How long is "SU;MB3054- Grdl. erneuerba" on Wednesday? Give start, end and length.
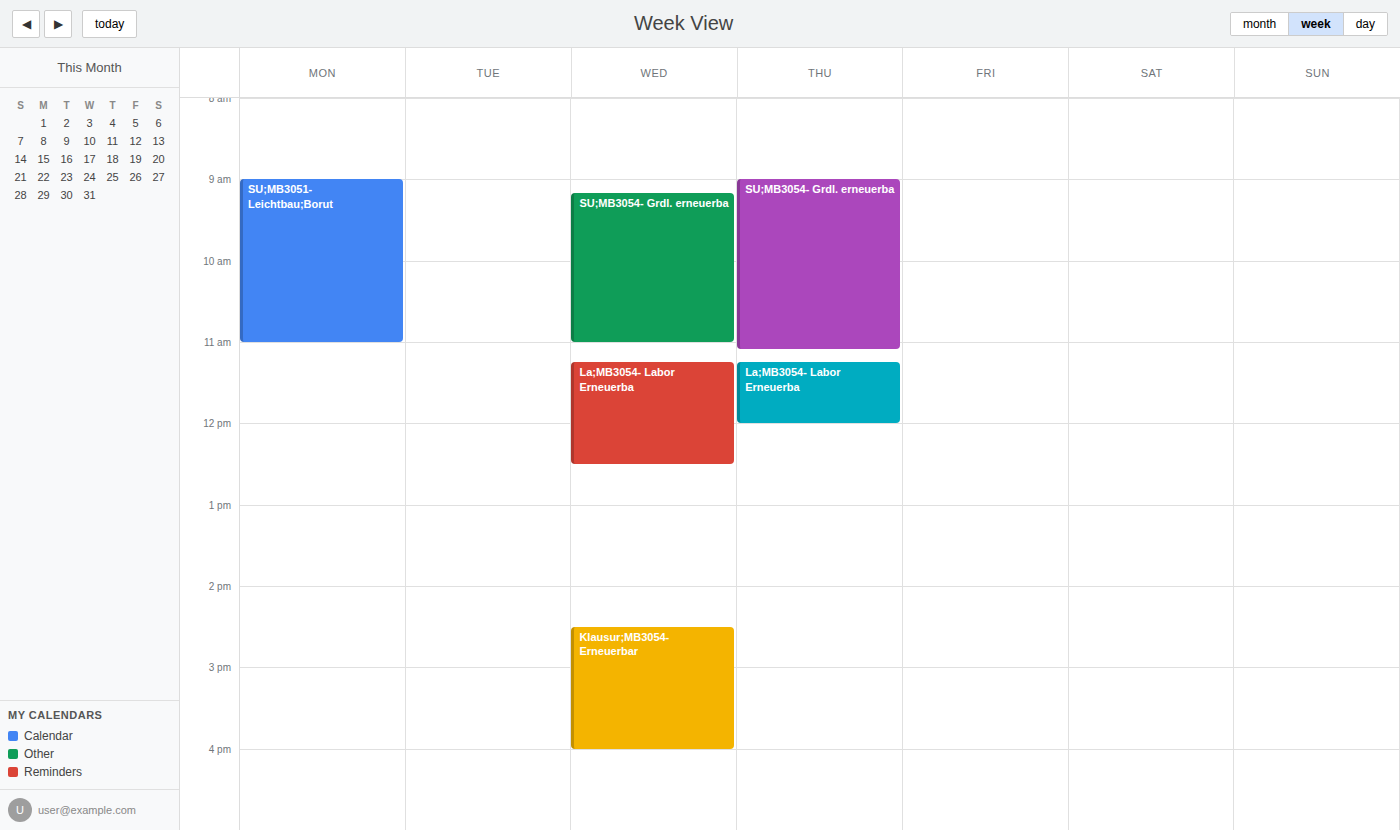
9:10 AM to 11:00 AM, 1 hour 50 minutes